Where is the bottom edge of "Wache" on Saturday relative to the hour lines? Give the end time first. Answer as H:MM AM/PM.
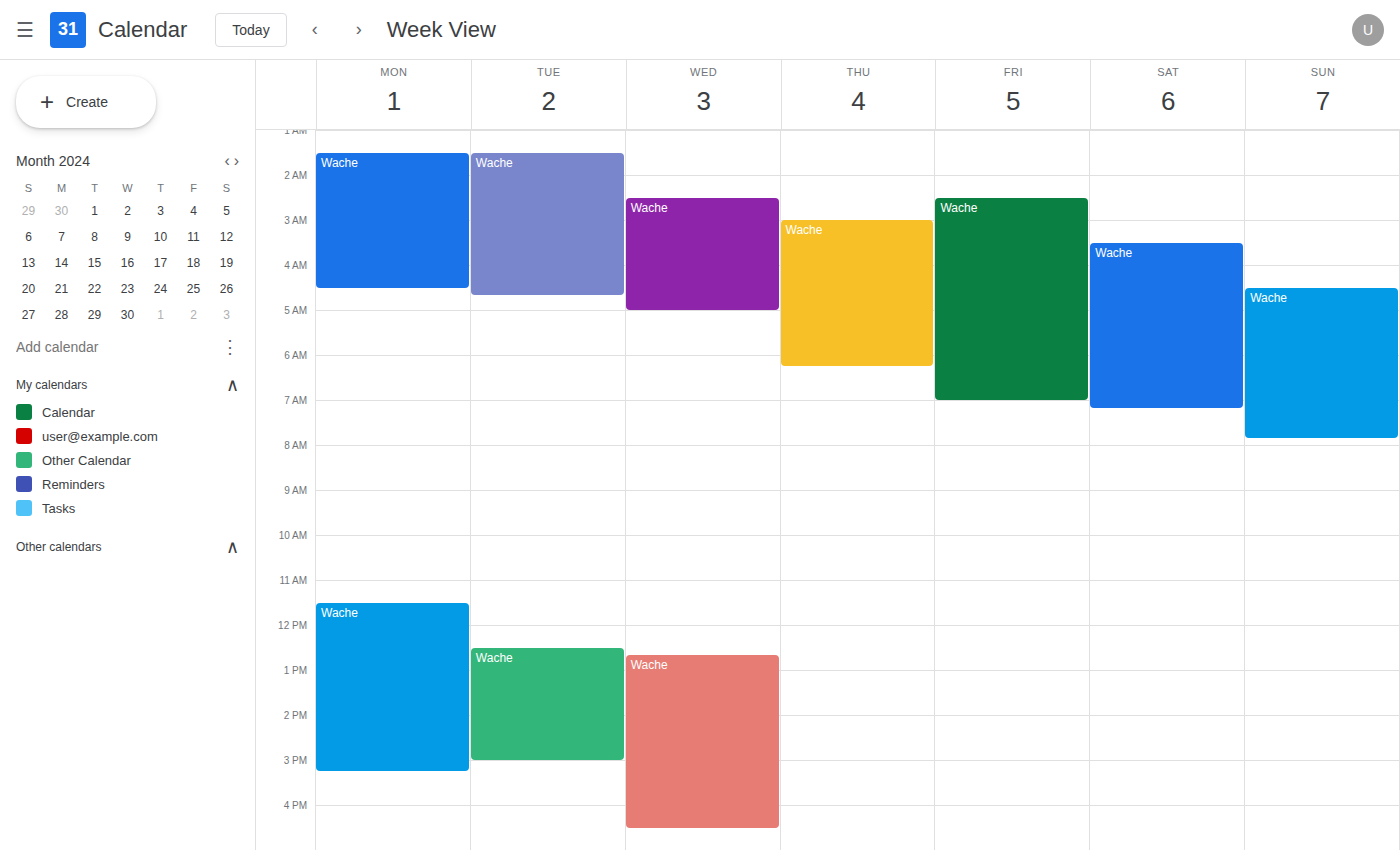
7:10 AM -- neither: 10 minutes below the 7 AM line and 50 minutes above the 8 AM line.